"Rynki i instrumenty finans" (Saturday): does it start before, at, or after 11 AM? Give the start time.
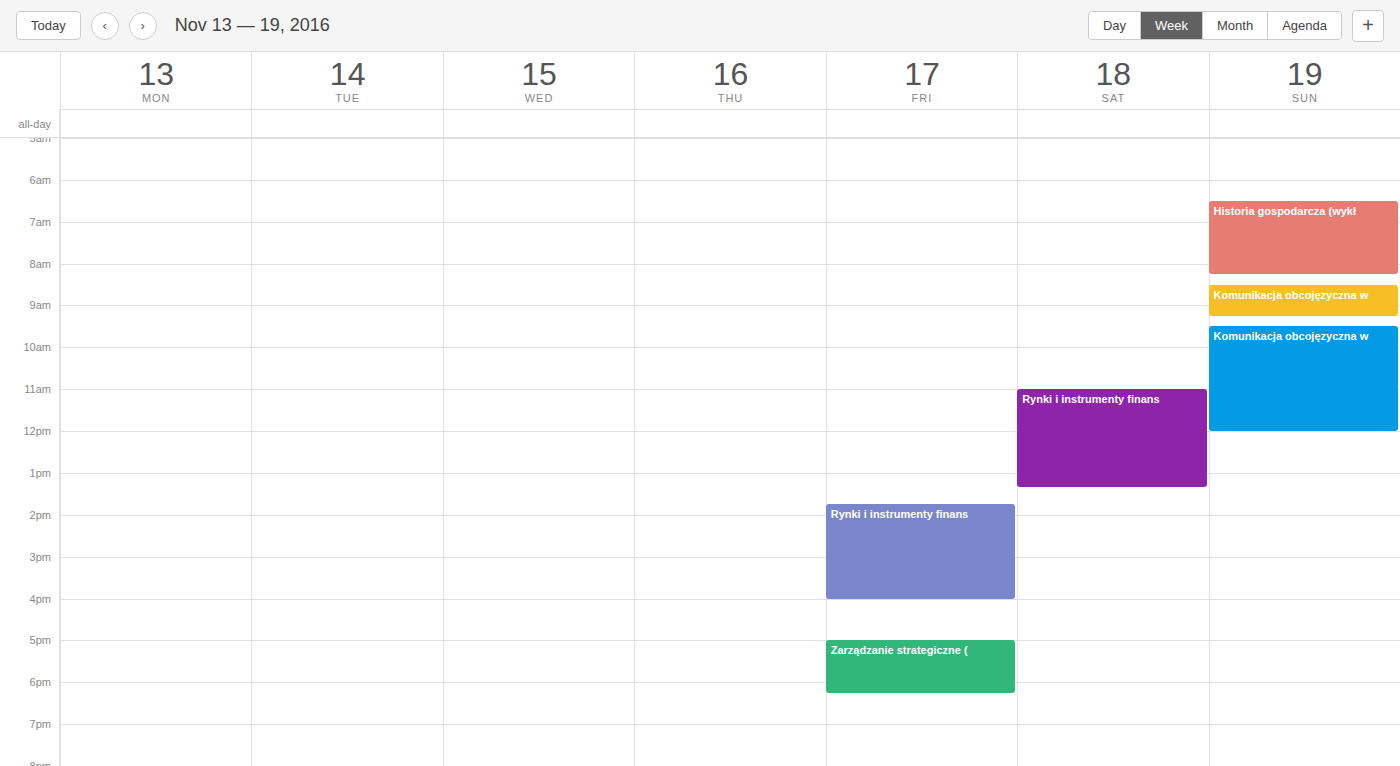
11:00 AM -- exactly at 11 AM, on the 11 AM line.